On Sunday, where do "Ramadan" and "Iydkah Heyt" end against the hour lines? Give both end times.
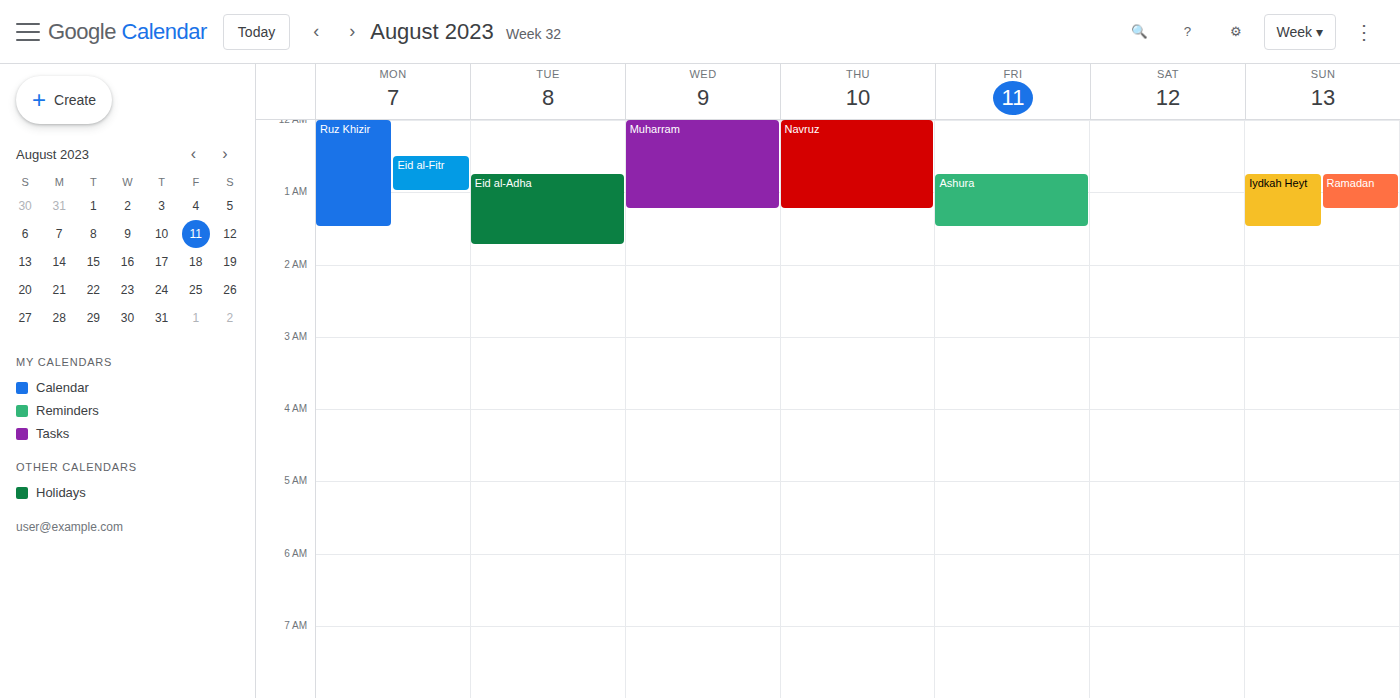
"Ramadan": 1:15 AM, neither: a quarter of the way from the 1 AM line to the 2 AM line. "Iydkah Heyt": 1:30 AM, halfway between the 1 AM and 2 AM lines.